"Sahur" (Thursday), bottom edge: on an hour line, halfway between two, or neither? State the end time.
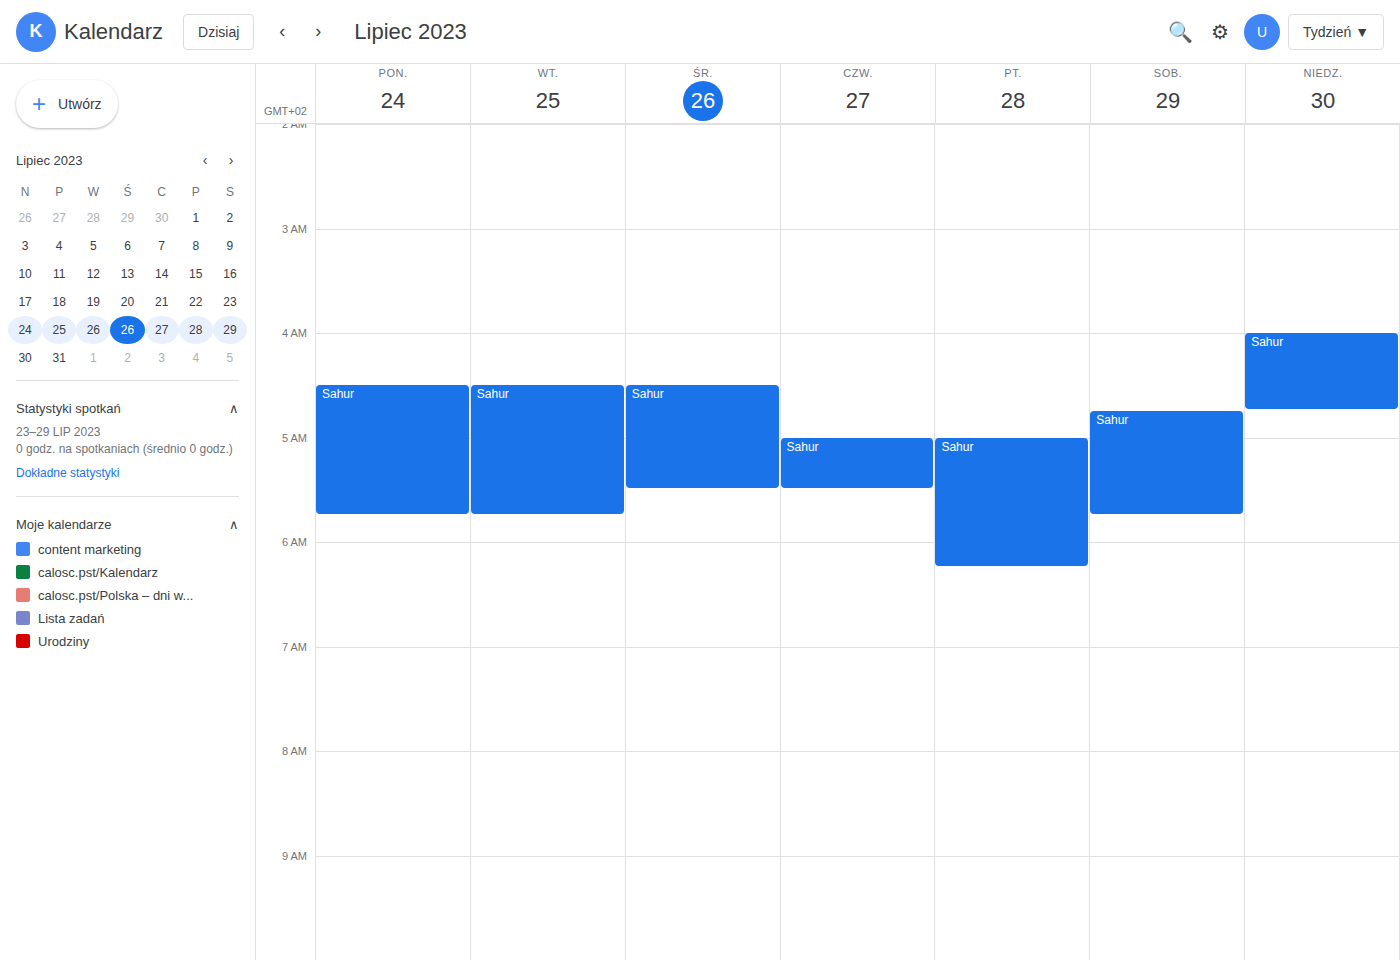
5:30 AM -- halfway between the 5 AM and 6 AM lines.